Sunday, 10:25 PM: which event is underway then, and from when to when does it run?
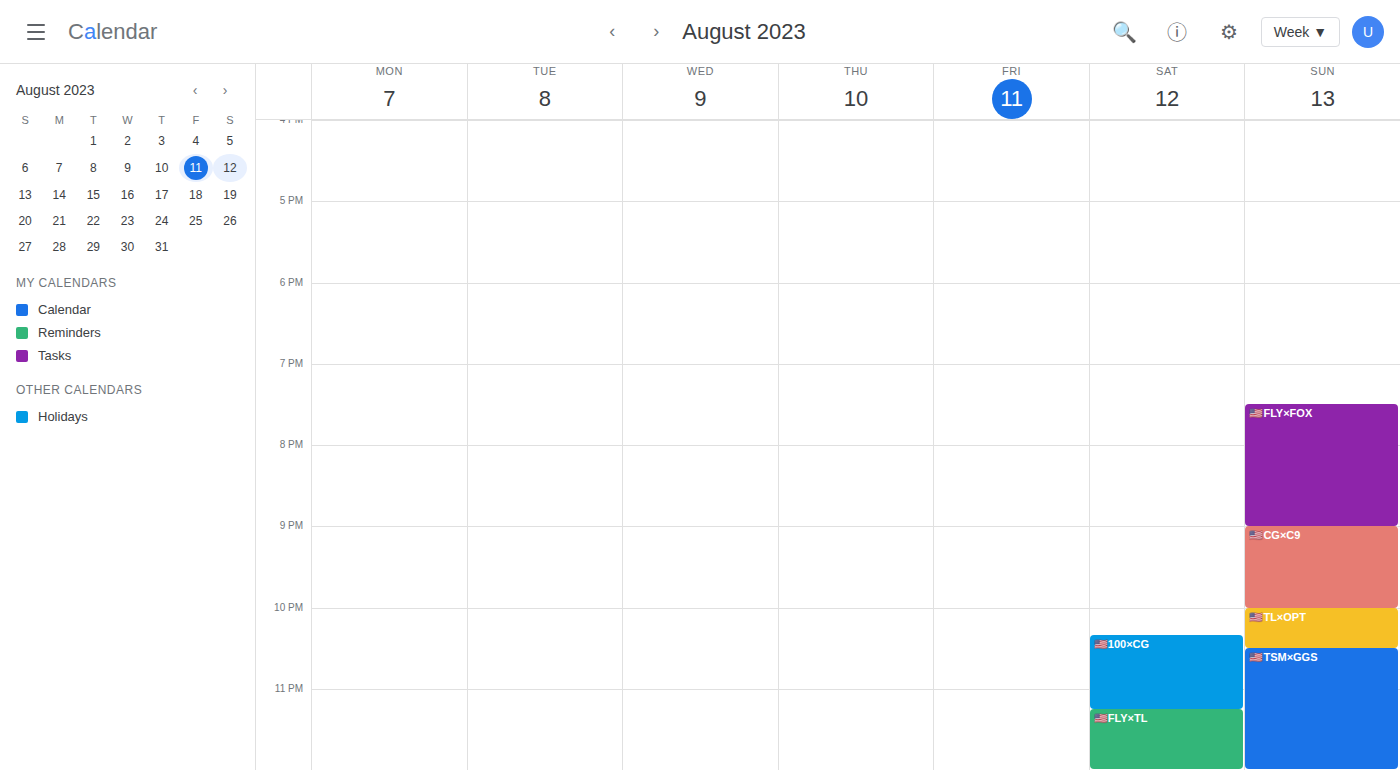
"🇺🇸TL×OPT", 10:00 PM to 10:30 PM